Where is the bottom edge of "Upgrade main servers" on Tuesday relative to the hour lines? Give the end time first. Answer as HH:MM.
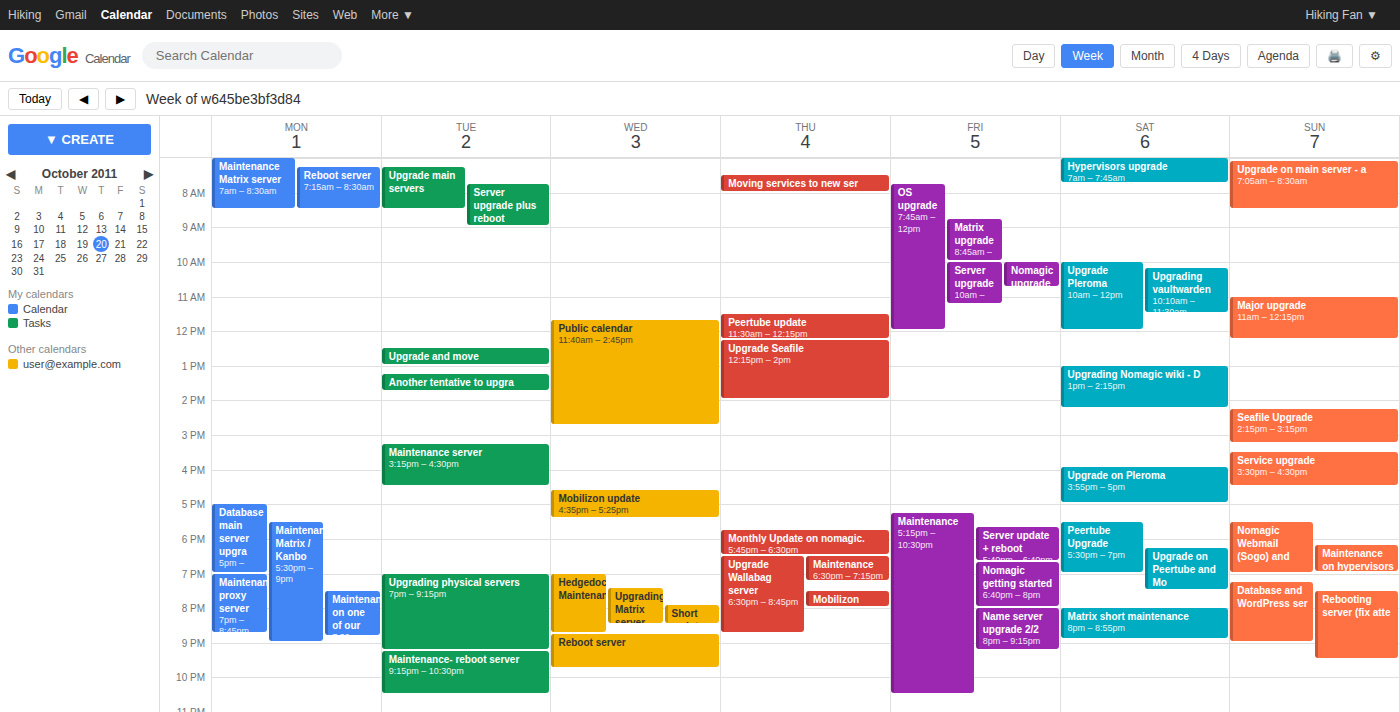
08:30 -- halfway between the 08:00 and 09:00 lines.